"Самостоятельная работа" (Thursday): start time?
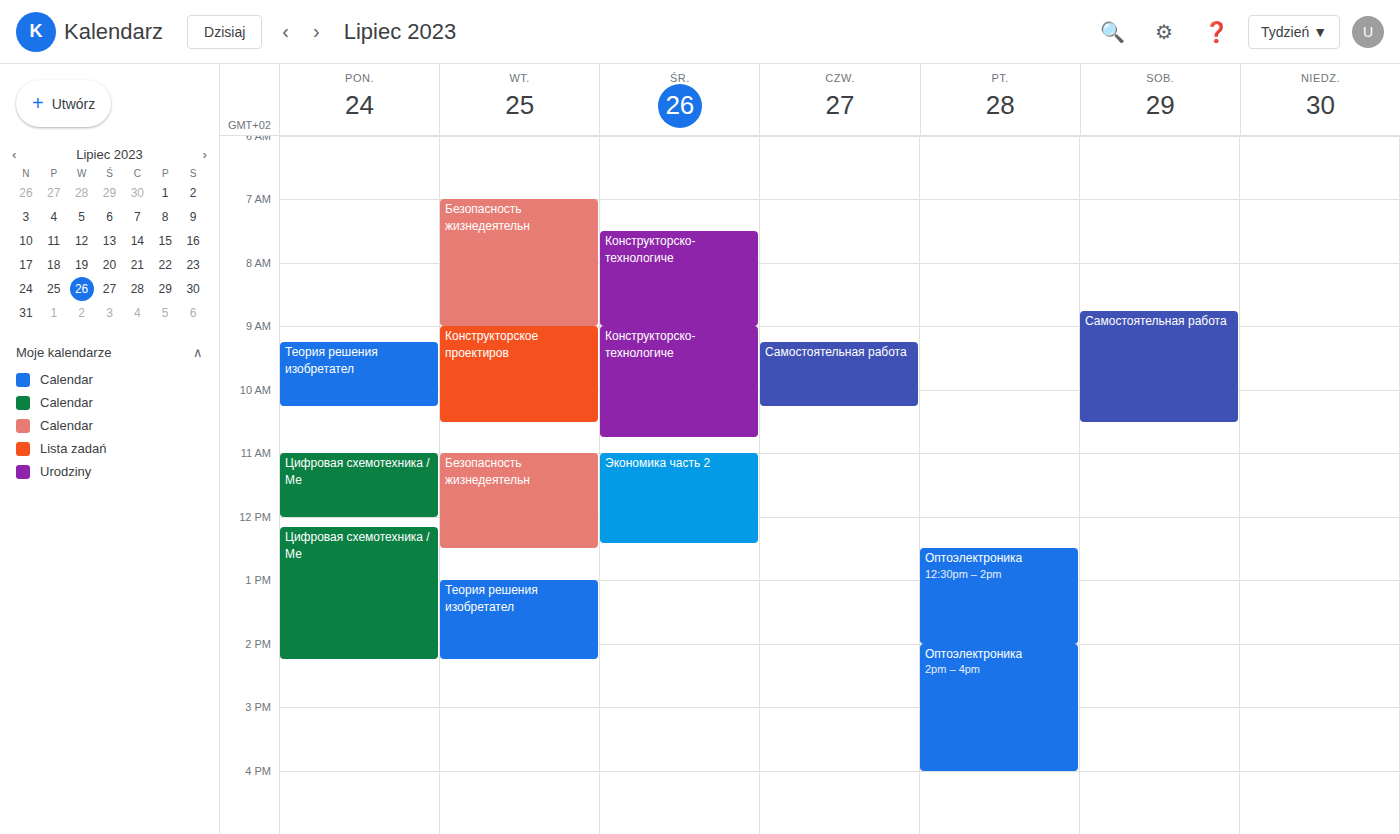
9:15 AM